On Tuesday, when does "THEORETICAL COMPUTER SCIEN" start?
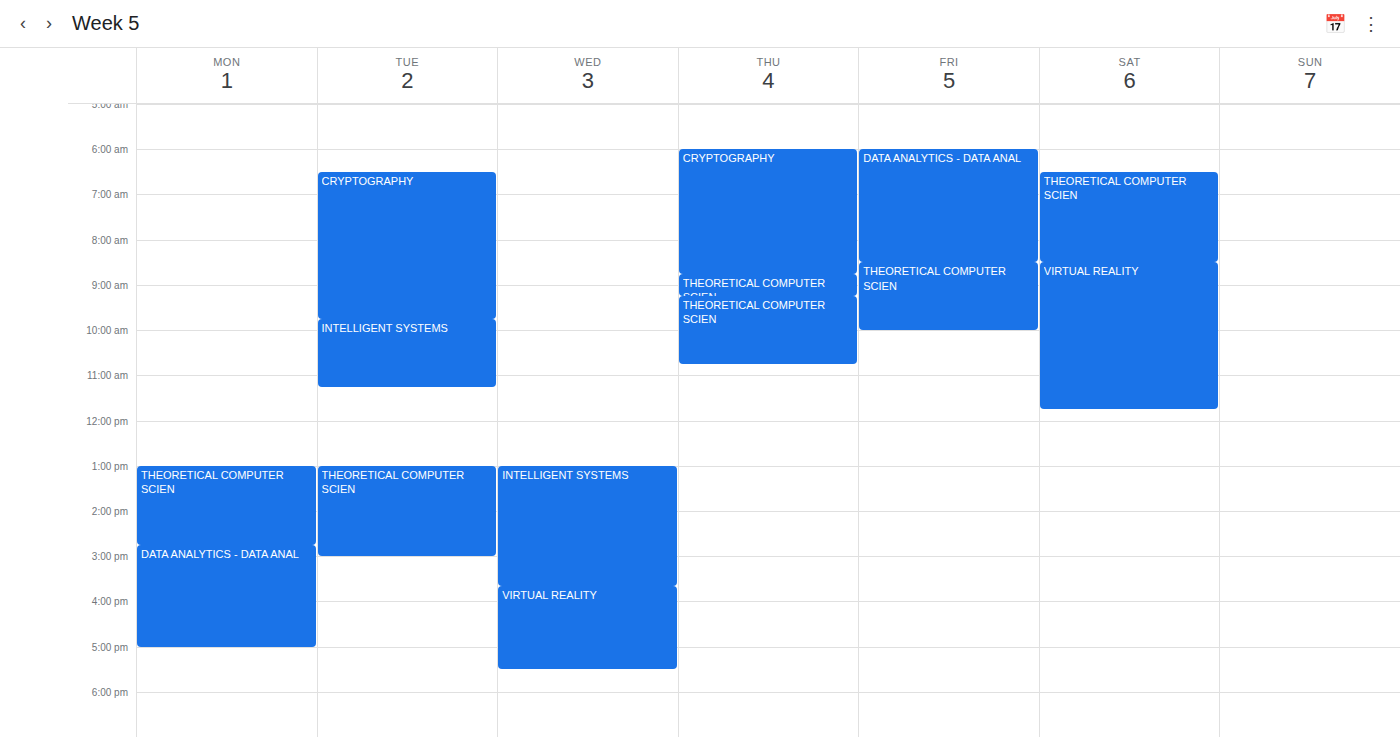
1:00 PM